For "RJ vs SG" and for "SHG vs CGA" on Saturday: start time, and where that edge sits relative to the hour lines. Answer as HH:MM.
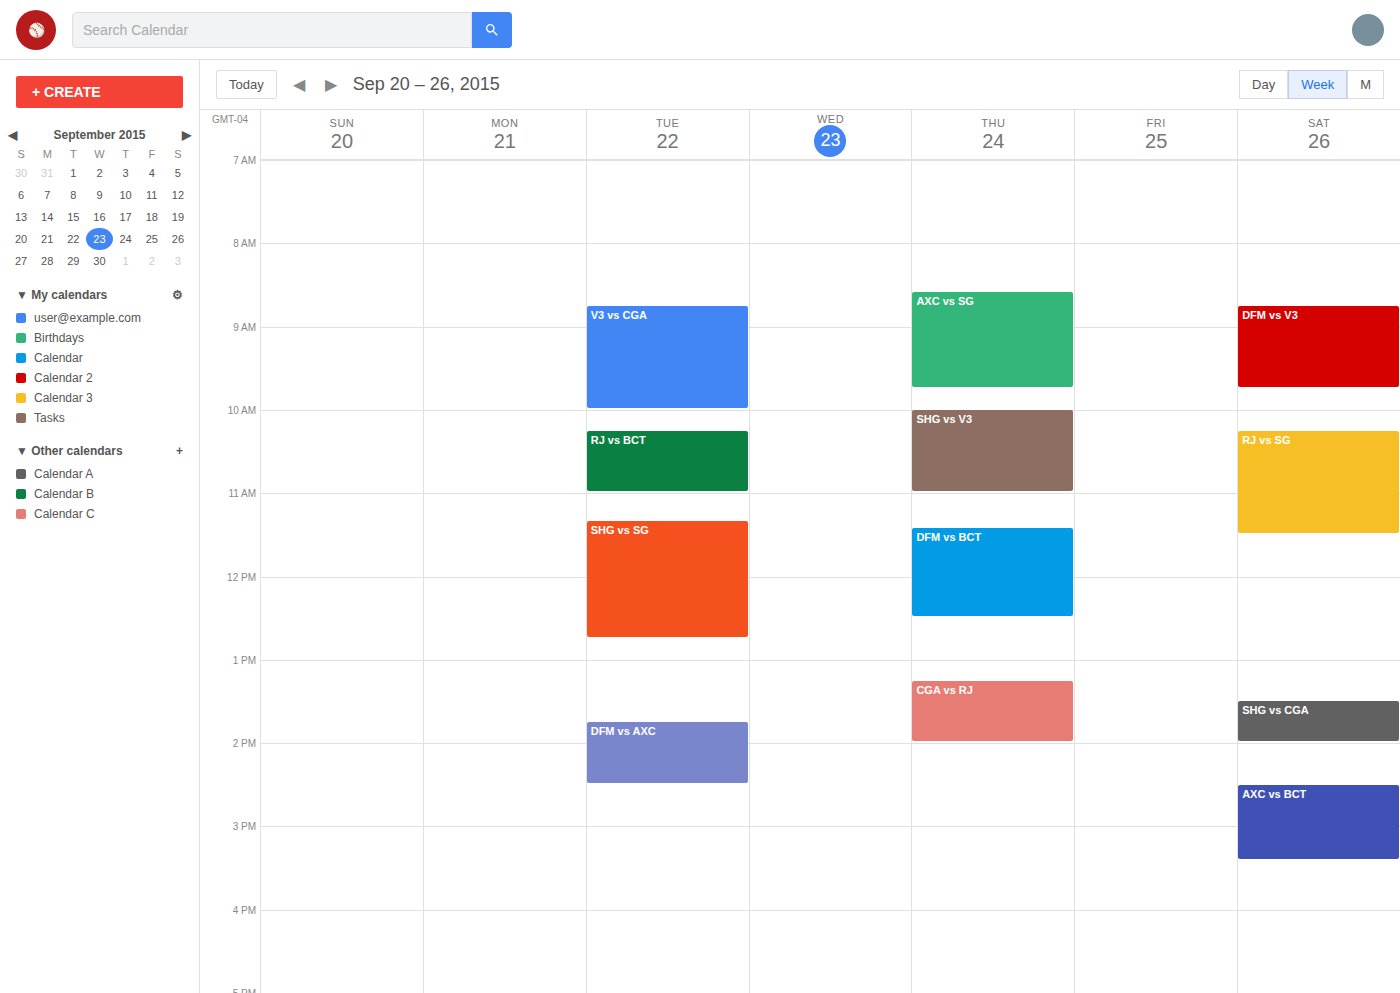
"RJ vs SG": 10:15, neither: a quarter of the way from the 10:00 line to the 11:00 line. "SHG vs CGA": 13:30, halfway between the 13:00 and 14:00 lines.